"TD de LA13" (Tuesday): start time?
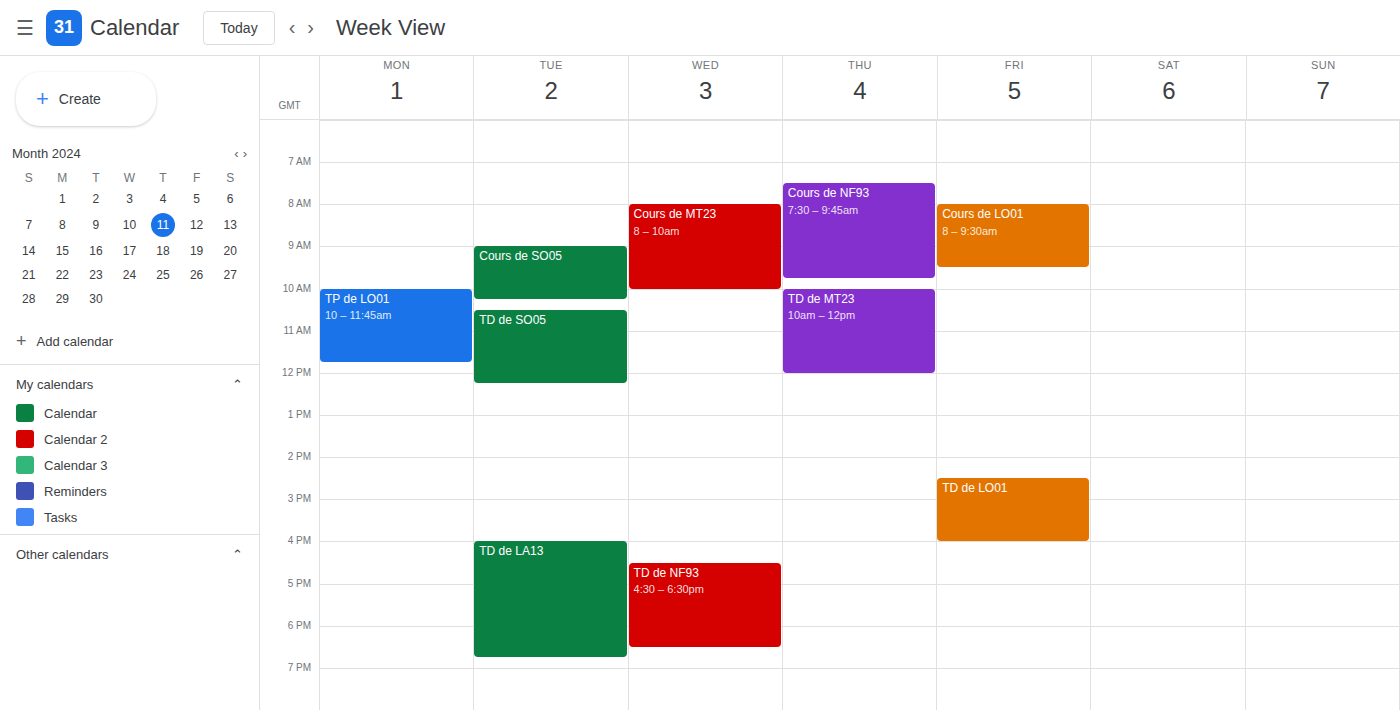
4:00 PM